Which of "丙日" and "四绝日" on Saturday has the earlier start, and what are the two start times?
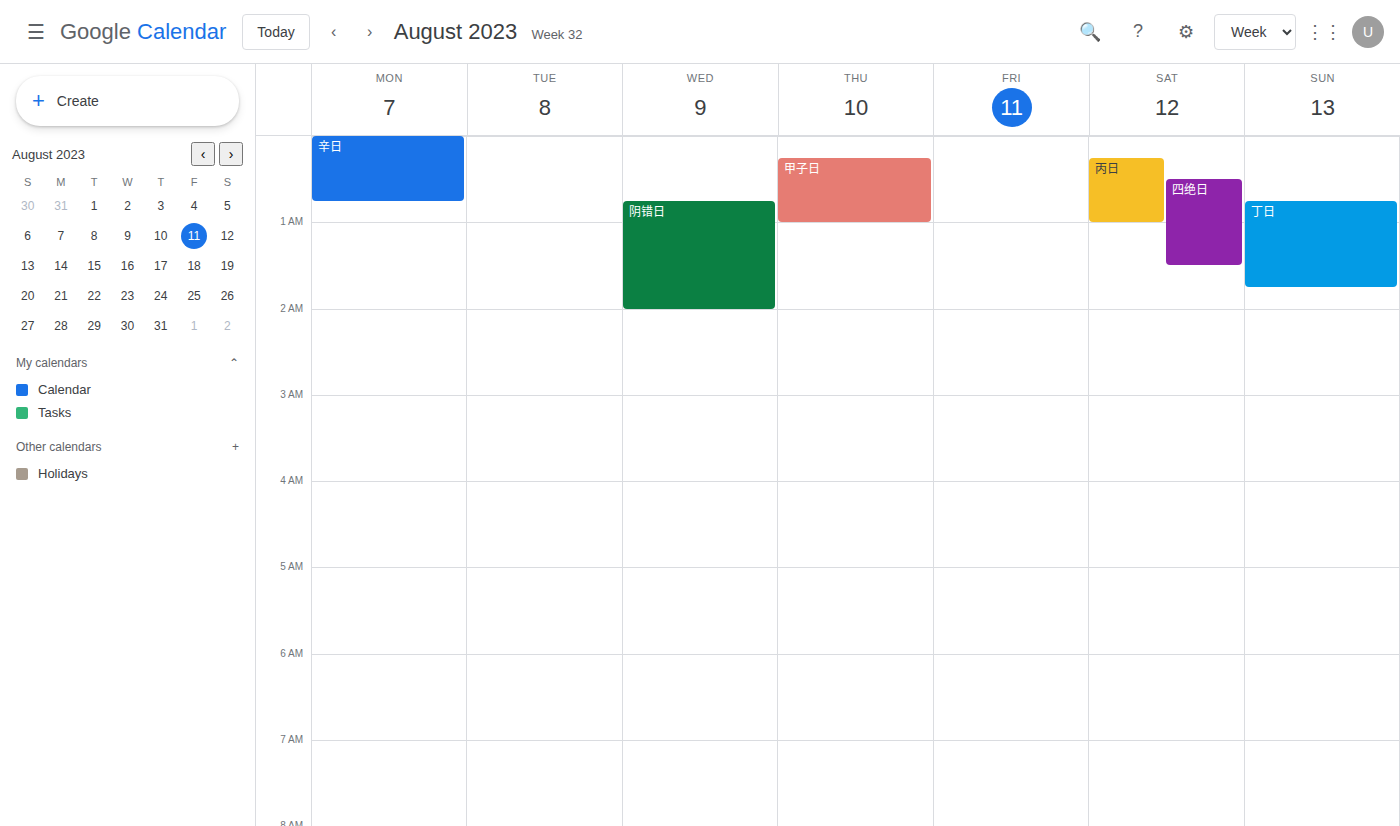
"丙日" 12:15 AM; "四绝日" 12:30 AM.